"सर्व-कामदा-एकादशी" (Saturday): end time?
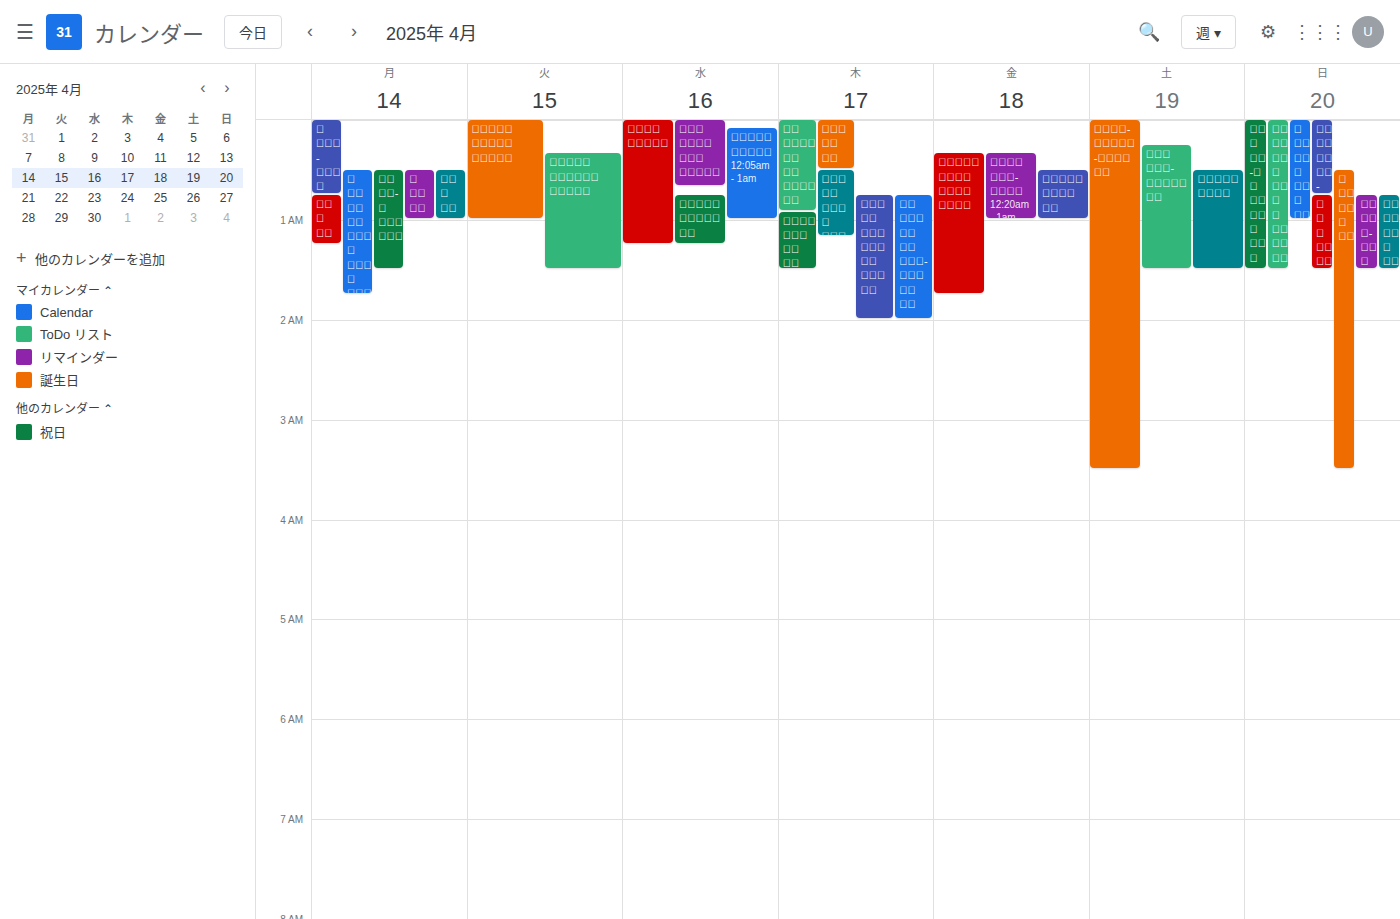
3:30 AM